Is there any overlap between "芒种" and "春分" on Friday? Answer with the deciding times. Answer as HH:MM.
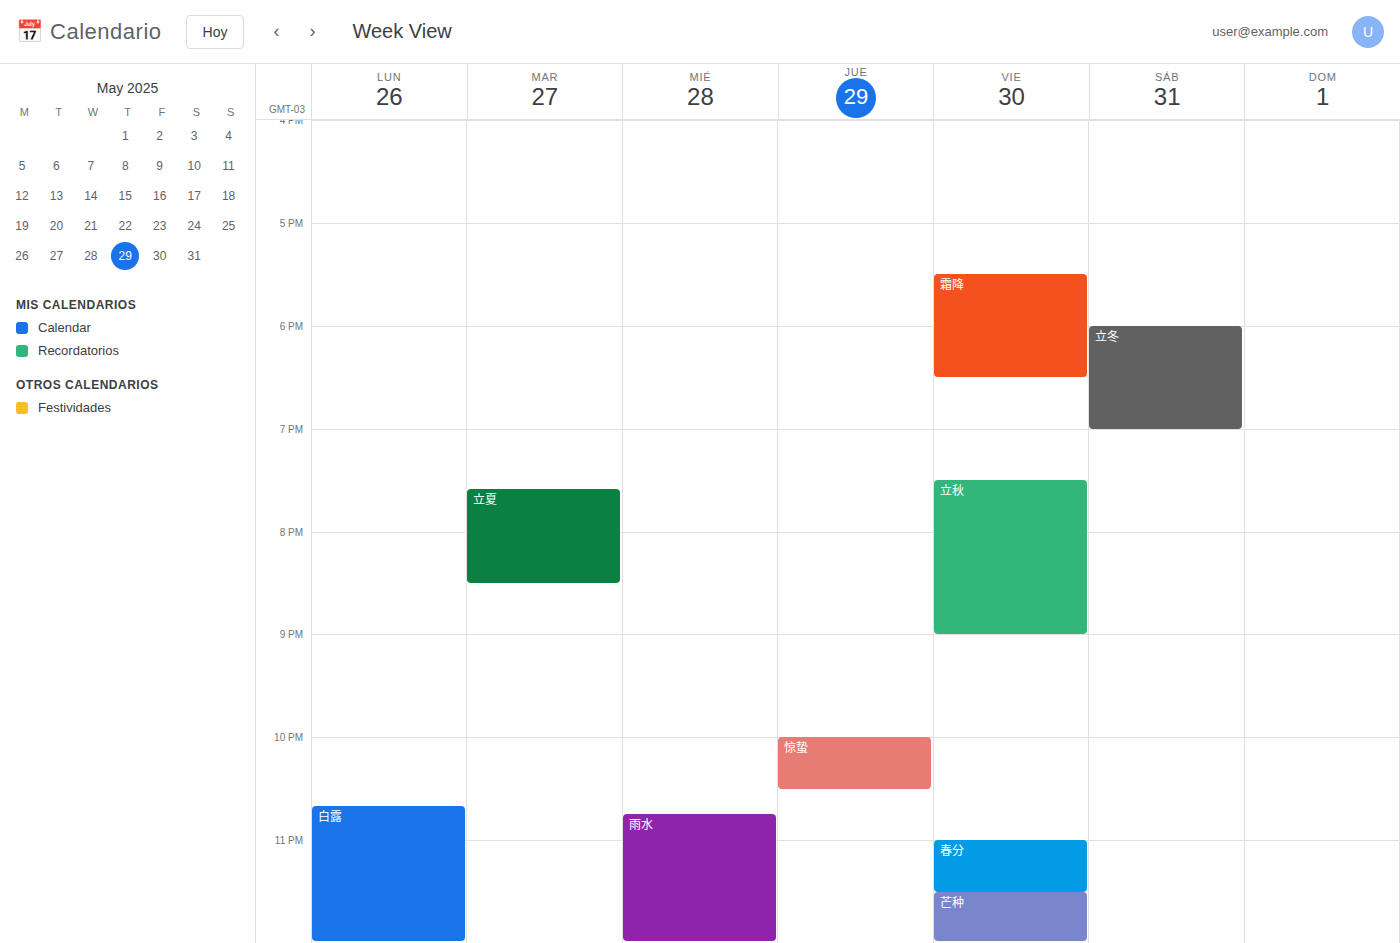
"春分" ends at 23:30, exactly when "芒种" starts -- they touch but do not overlap.